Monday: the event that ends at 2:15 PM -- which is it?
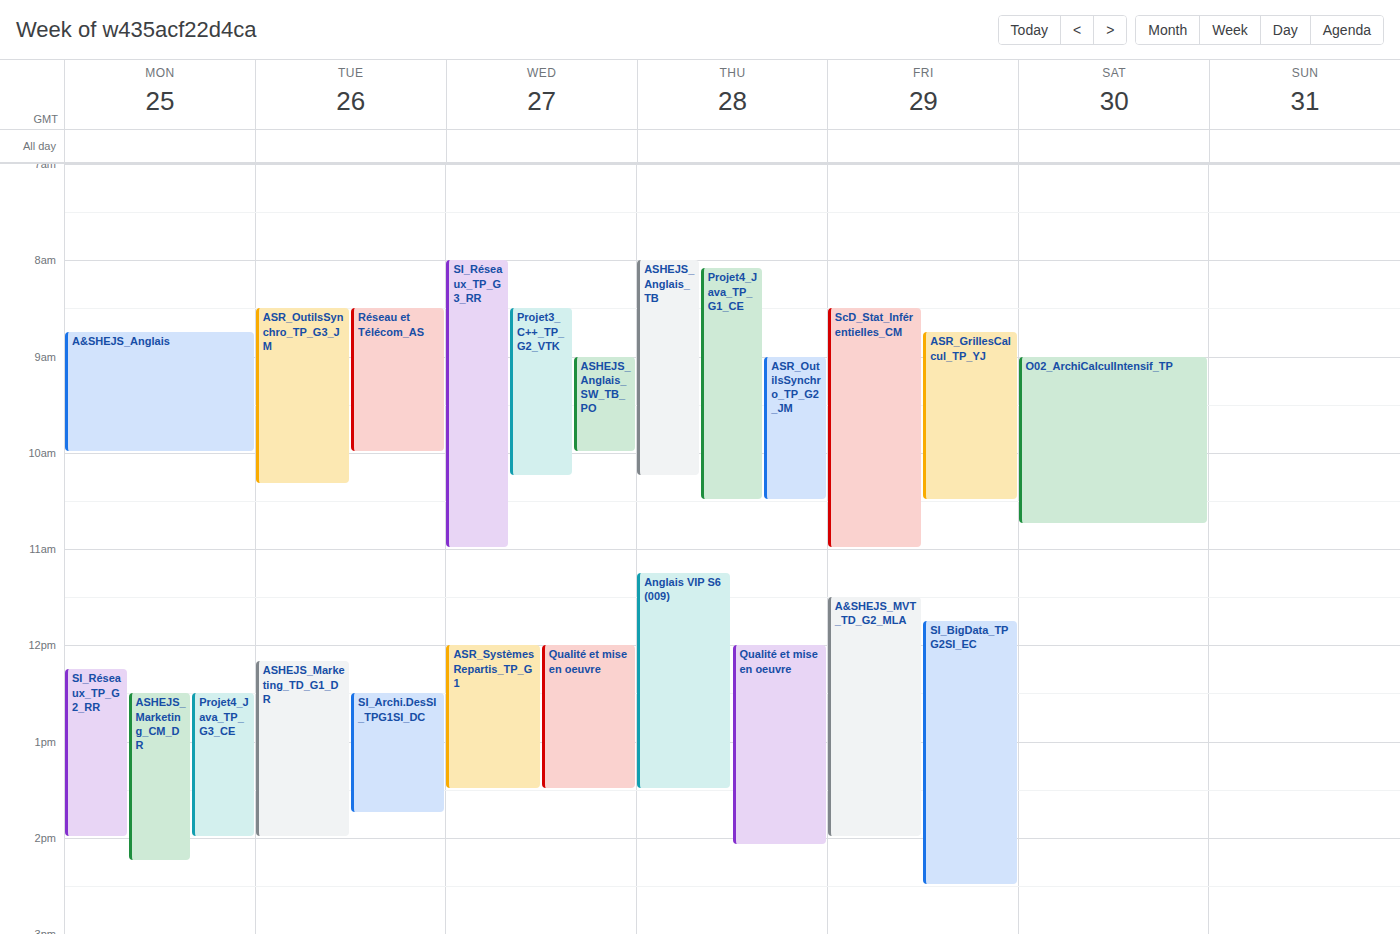
"ASHEJS_Marketing_CM_DR"